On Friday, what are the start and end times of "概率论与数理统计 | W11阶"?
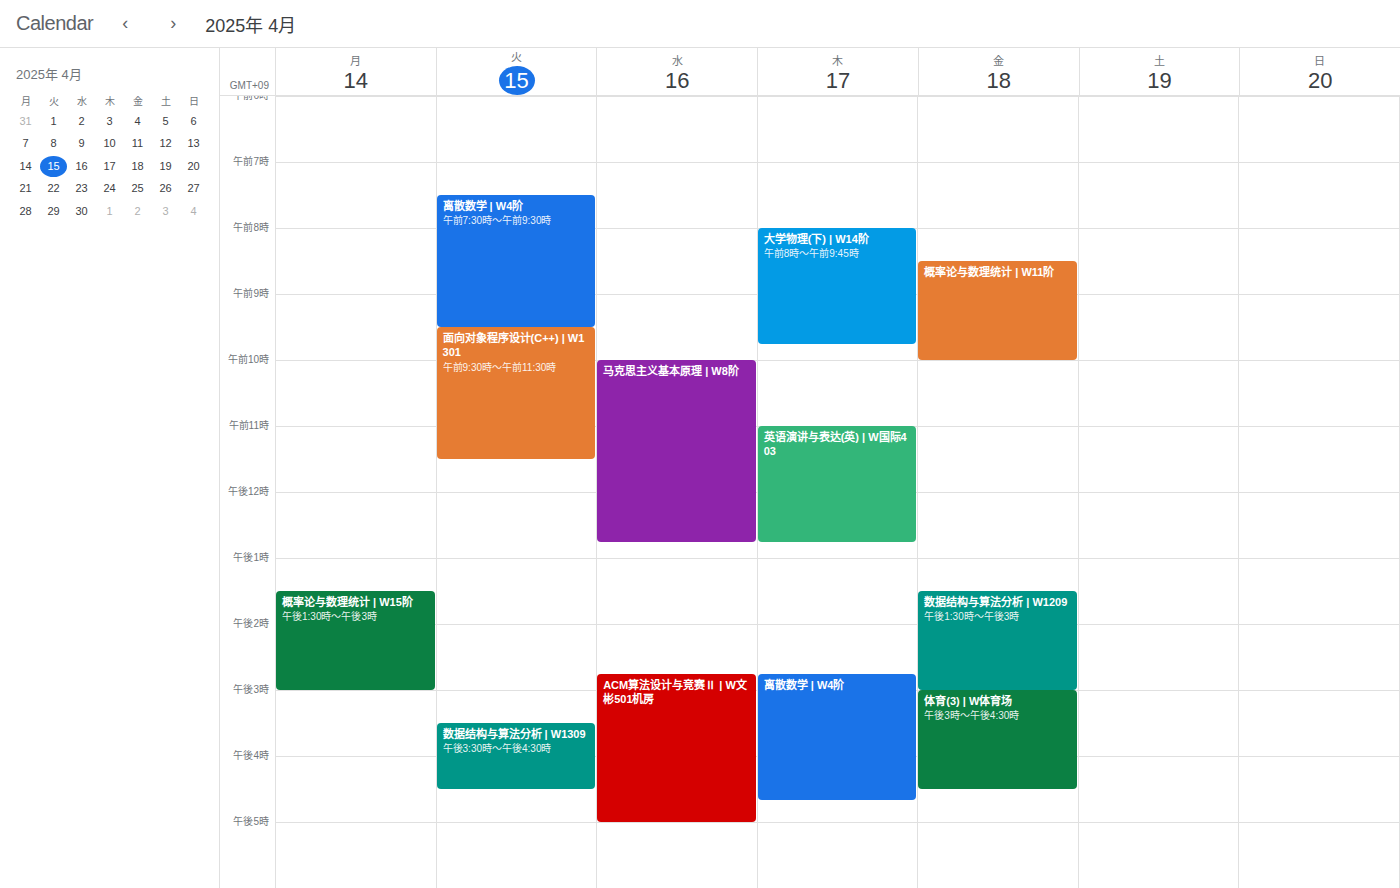
8:30 AM to 10:00 AM